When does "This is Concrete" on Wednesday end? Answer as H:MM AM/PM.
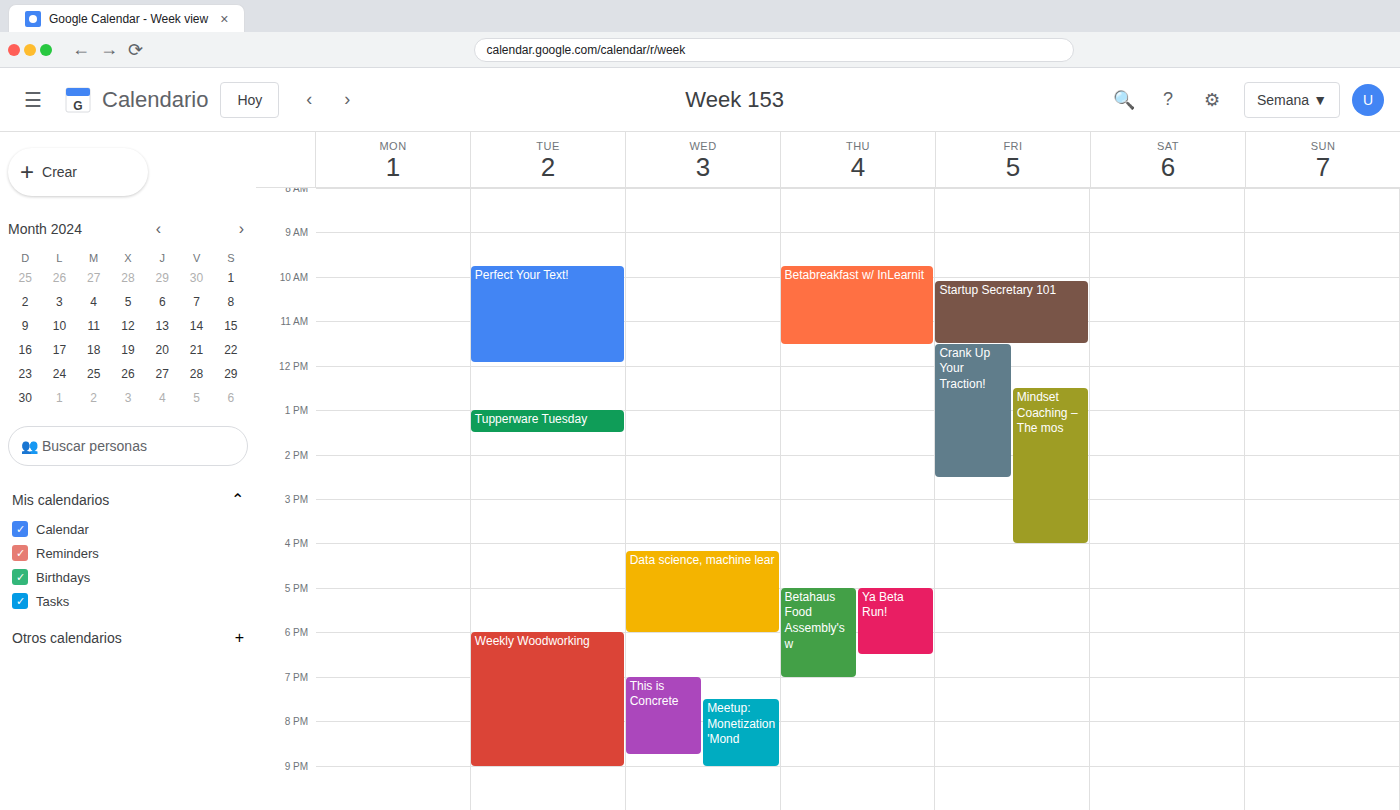
8:45 PM